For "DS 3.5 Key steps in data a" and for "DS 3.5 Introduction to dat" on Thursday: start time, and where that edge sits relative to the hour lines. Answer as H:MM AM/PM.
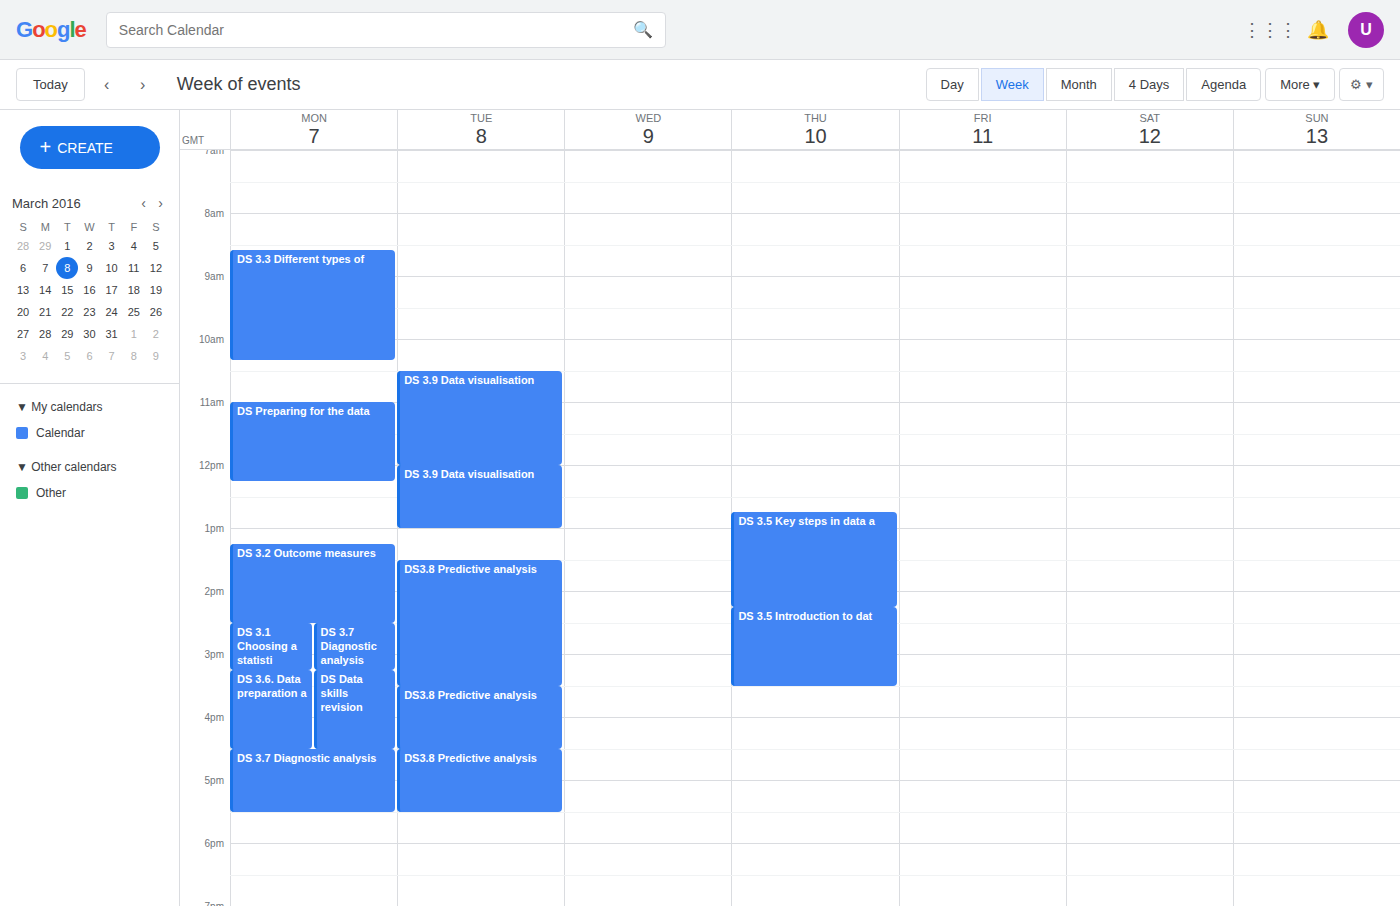
"DS 3.5 Key steps in data a": 12:45 PM, neither: three quarters of the way from the 12 PM line to the 1 PM line. "DS 3.5 Introduction to dat": 2:15 PM, neither: a quarter of the way from the 2 PM line to the 3 PM line.